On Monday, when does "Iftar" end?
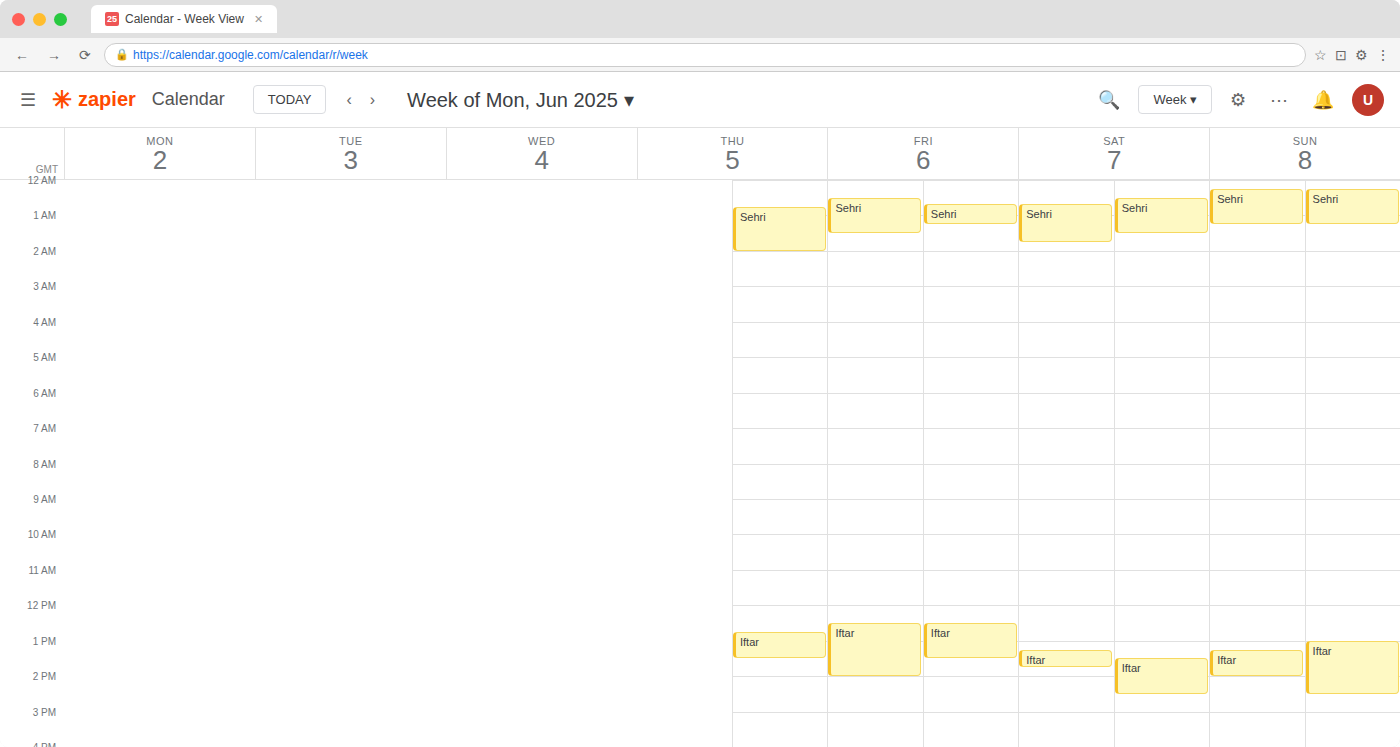
1:30 PM